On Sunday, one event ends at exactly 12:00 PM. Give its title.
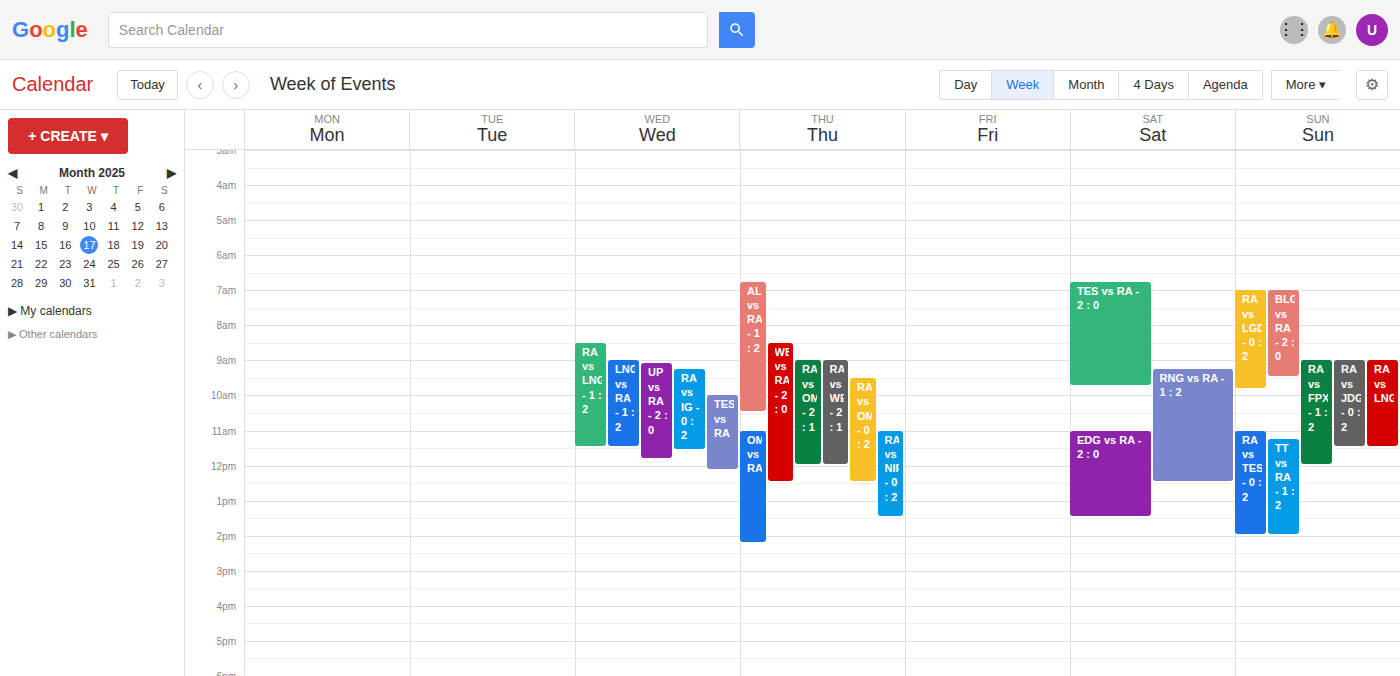
"RA vs FPX - 1 : 2"